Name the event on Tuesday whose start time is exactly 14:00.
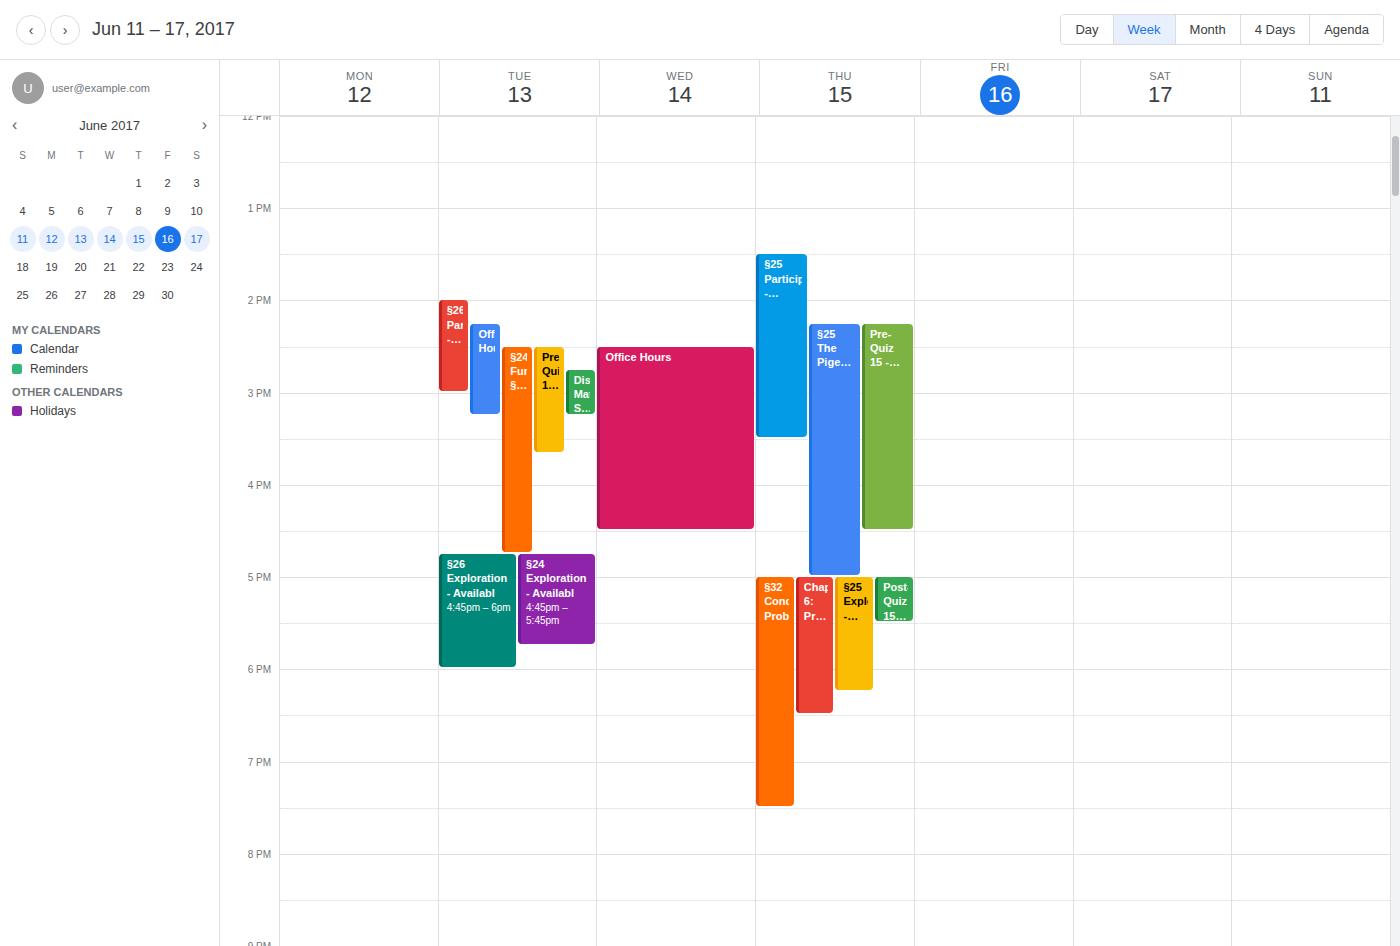
"§26 Participation - Availa"